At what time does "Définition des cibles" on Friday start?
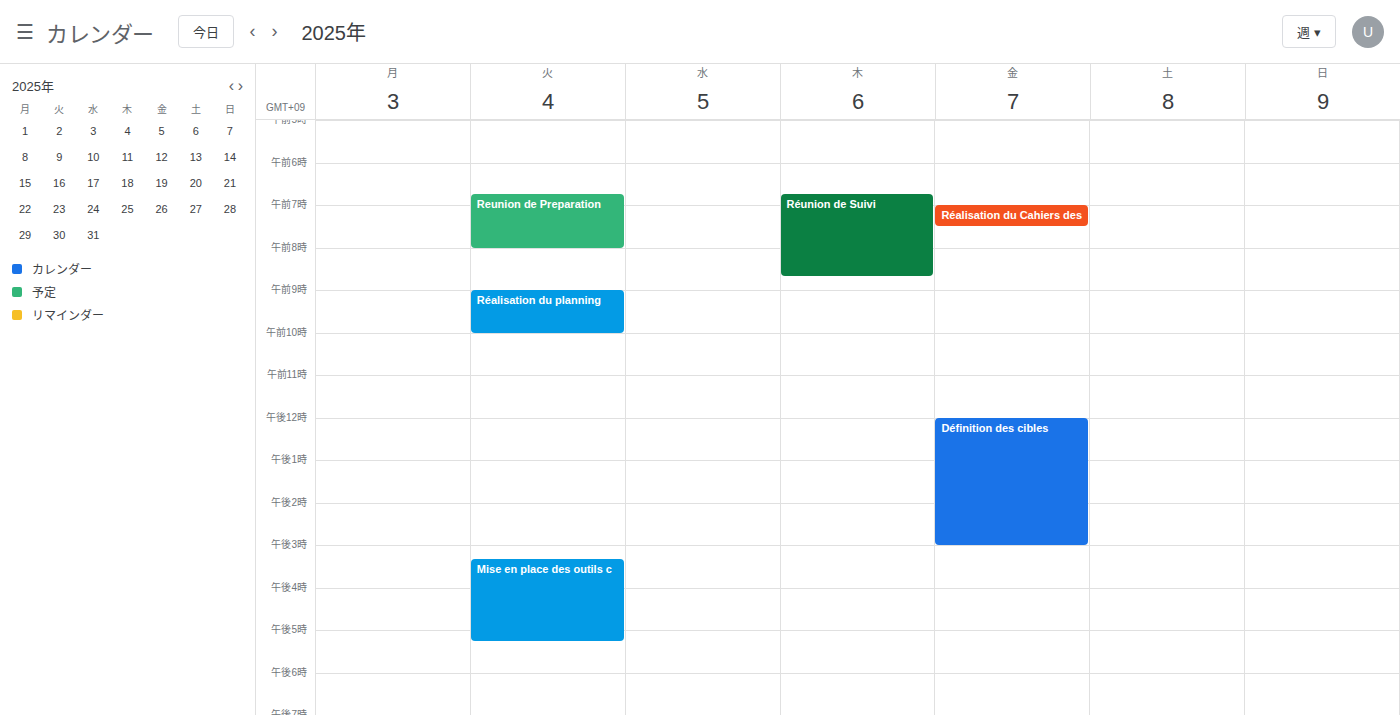
12:00 PM